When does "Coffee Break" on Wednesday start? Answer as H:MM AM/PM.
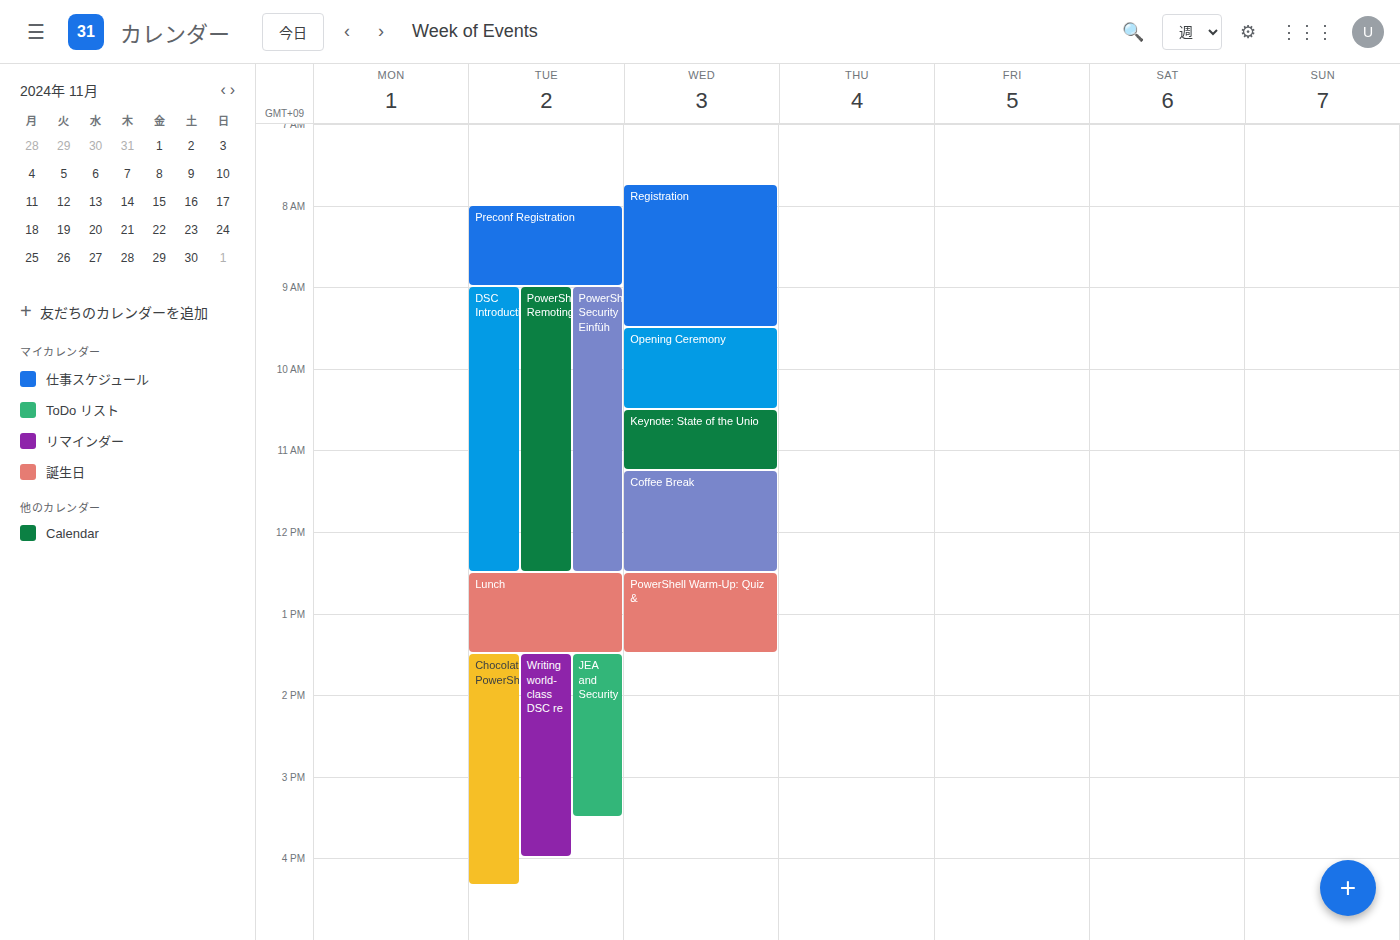
11:15 AM